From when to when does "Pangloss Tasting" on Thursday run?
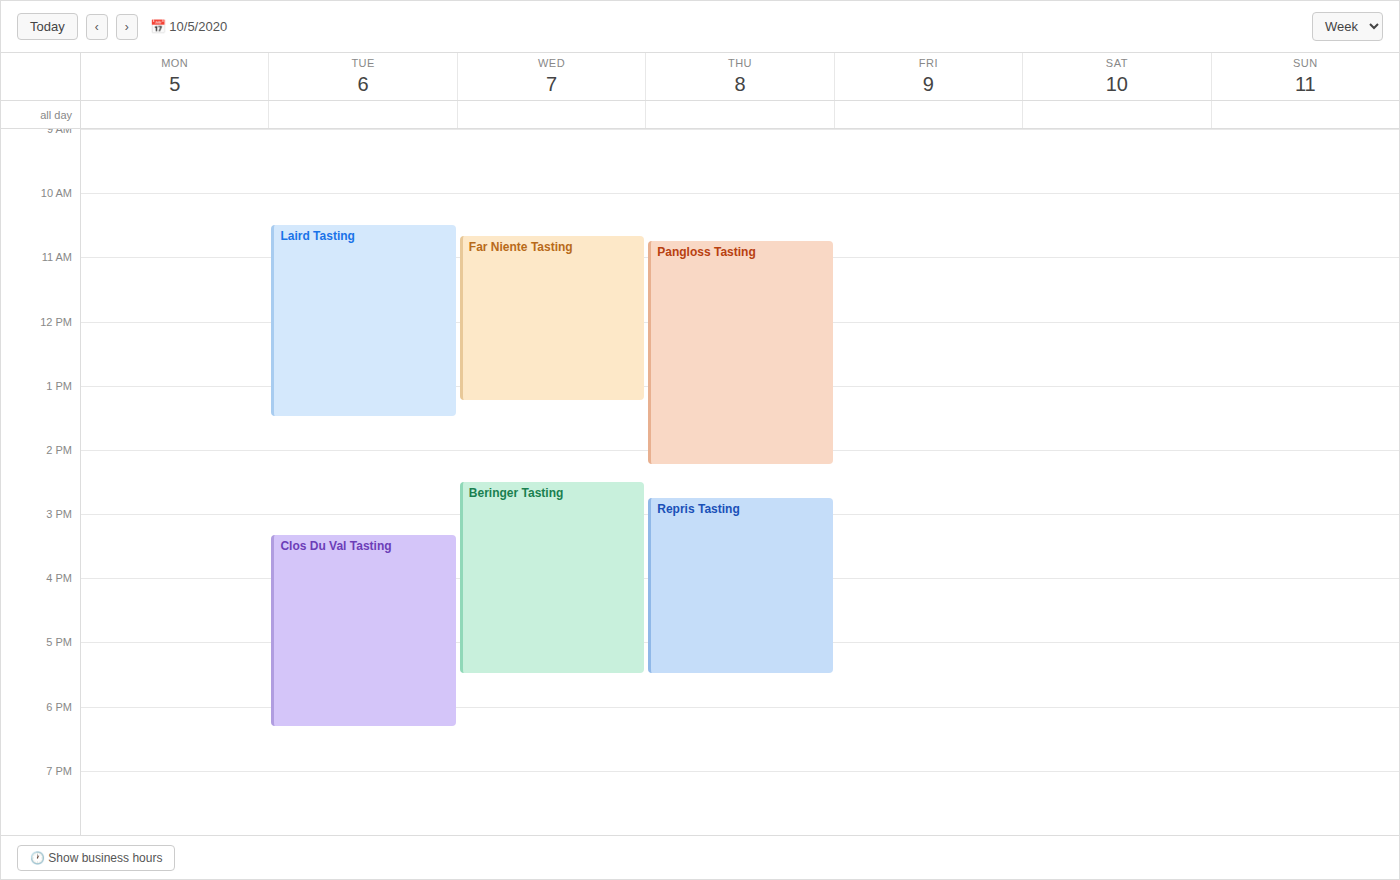
10:45 to 14:15